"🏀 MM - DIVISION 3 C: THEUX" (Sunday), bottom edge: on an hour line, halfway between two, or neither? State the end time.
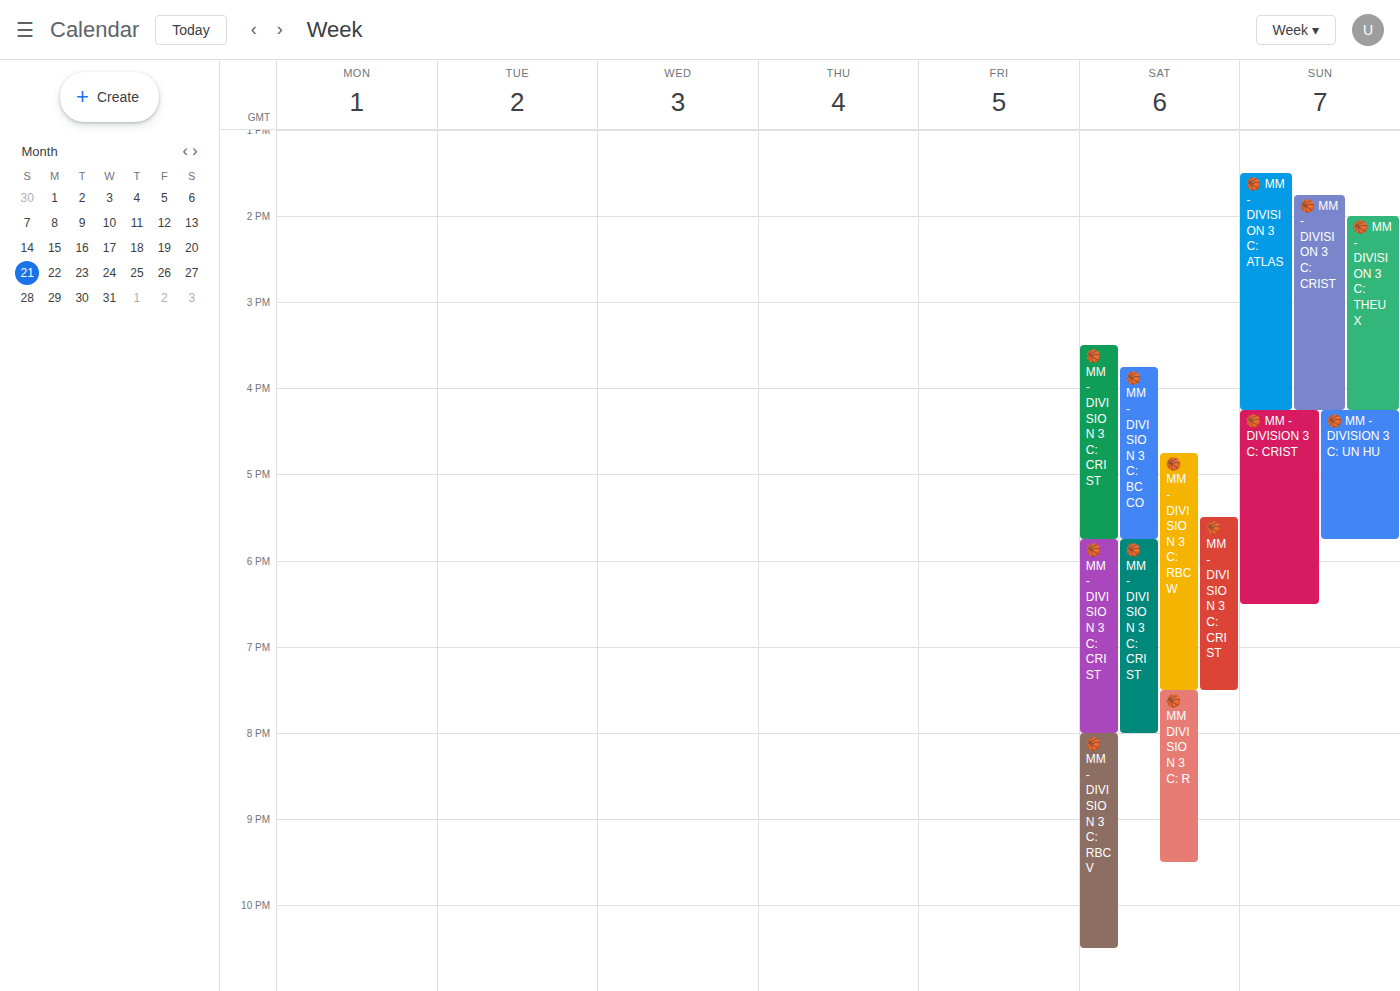
4:15 PM -- neither: a quarter of the way from the 4 PM line to the 5 PM line.